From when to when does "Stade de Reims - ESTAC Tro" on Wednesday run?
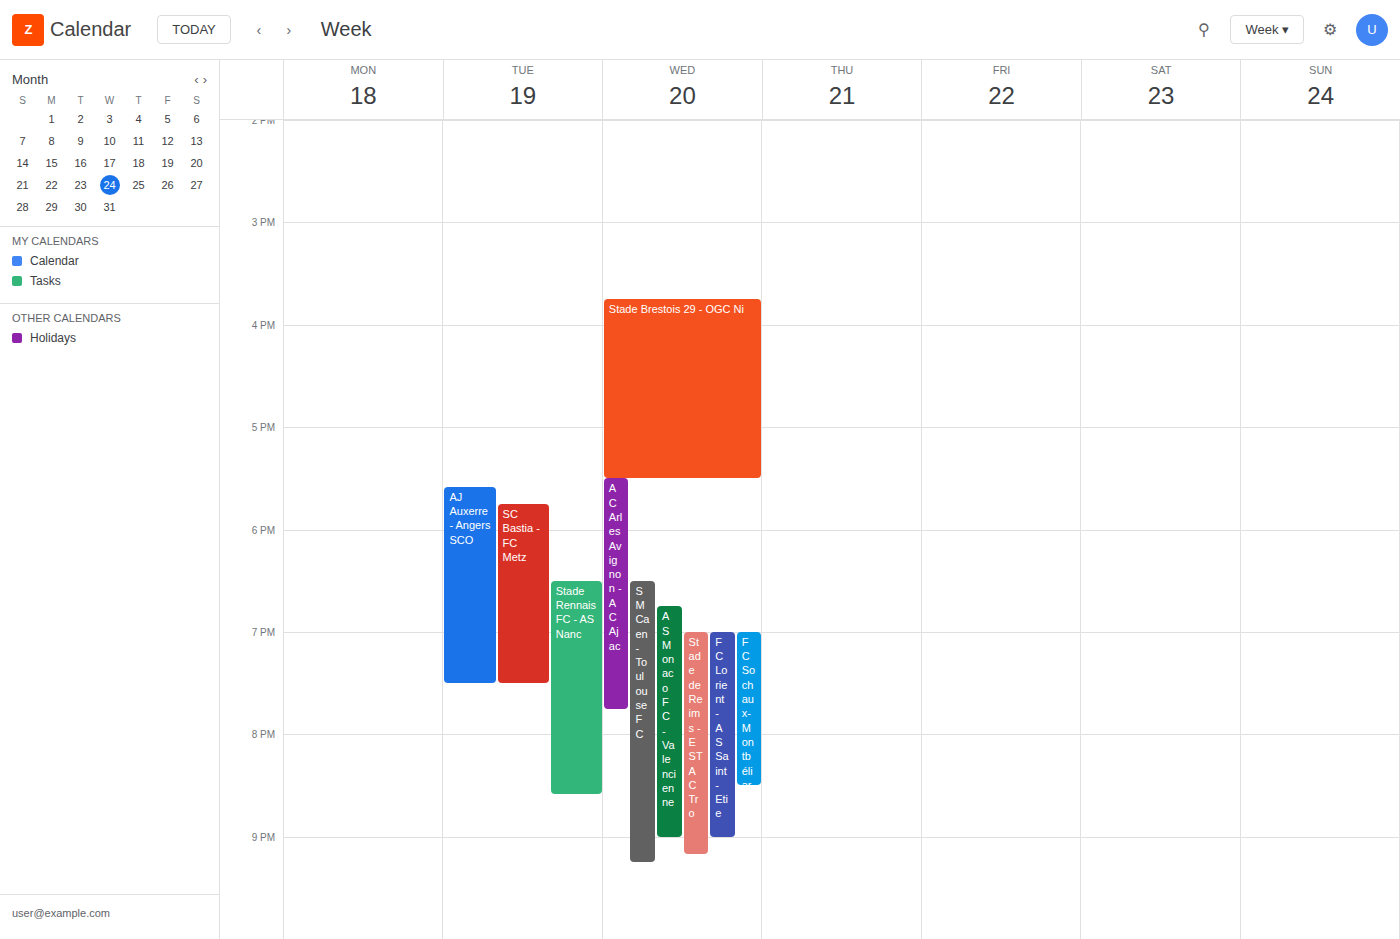
7:00 PM to 9:10 PM